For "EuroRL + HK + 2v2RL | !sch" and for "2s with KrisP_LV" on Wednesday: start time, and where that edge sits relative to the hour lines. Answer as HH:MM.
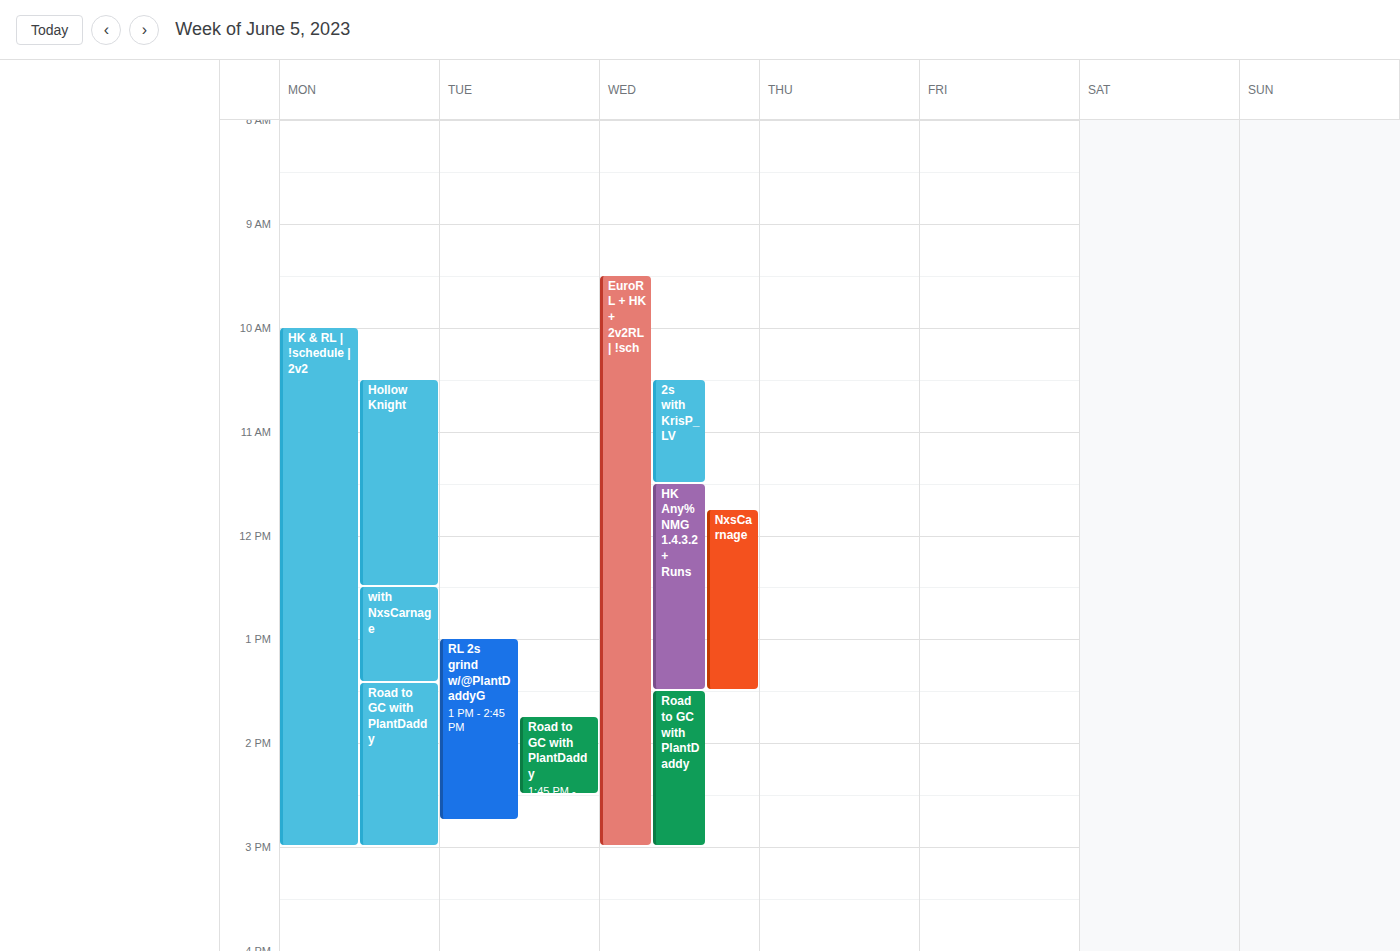
"EuroRL + HK + 2v2RL | !sch": 09:30, halfway between the 09:00 and 10:00 lines. "2s with KrisP_LV": 10:30, halfway between the 10:00 and 11:00 lines.